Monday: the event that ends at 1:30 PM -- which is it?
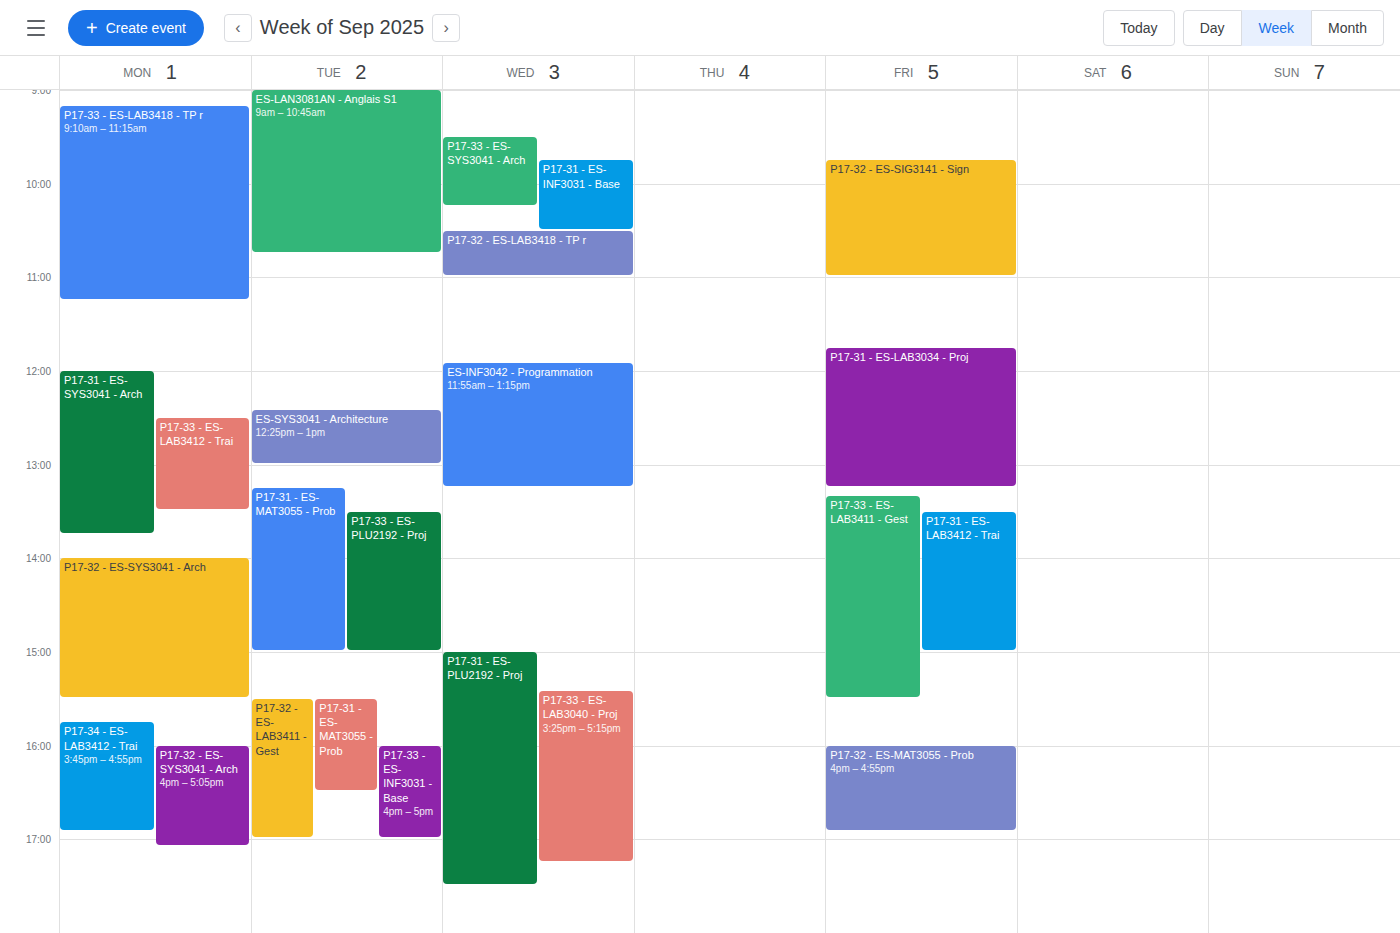
"P17-33 - ES-LAB3412 - Trai"